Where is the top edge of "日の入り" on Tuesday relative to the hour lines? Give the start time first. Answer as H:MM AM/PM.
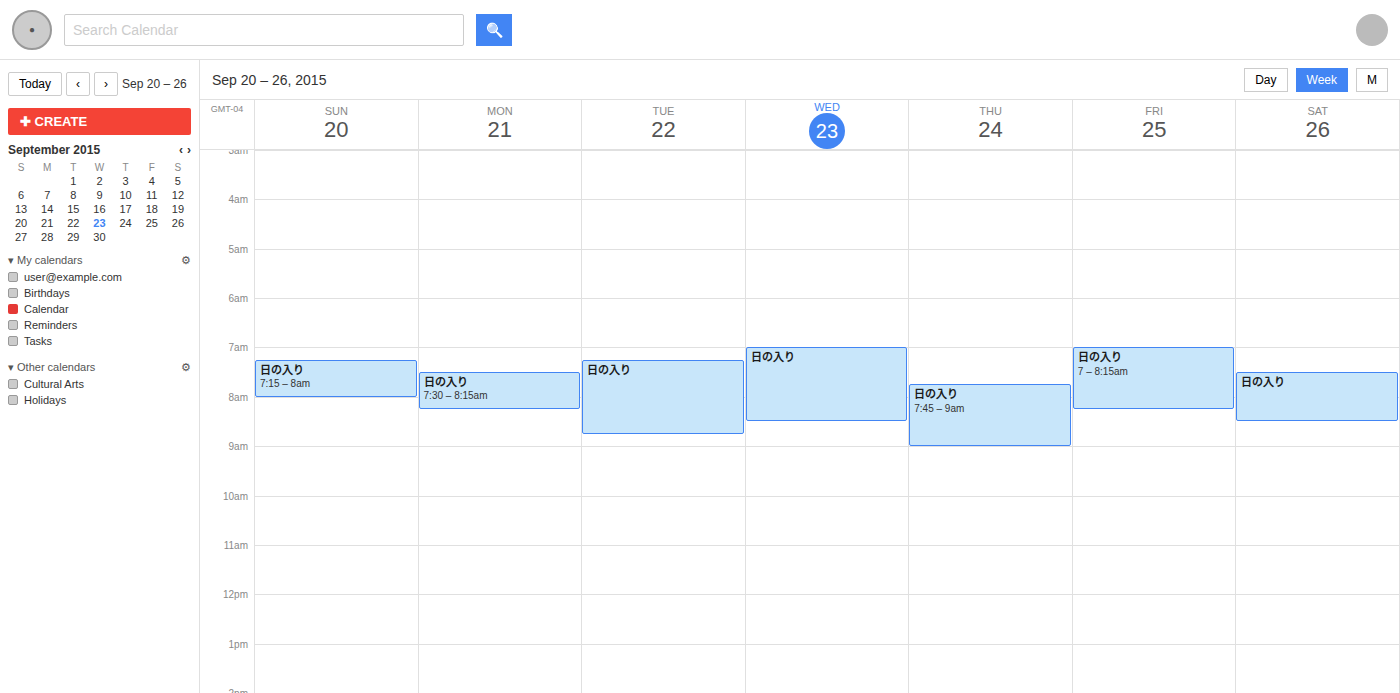
7:15 AM -- neither: a quarter of the way from the 7 AM line to the 8 AM line.